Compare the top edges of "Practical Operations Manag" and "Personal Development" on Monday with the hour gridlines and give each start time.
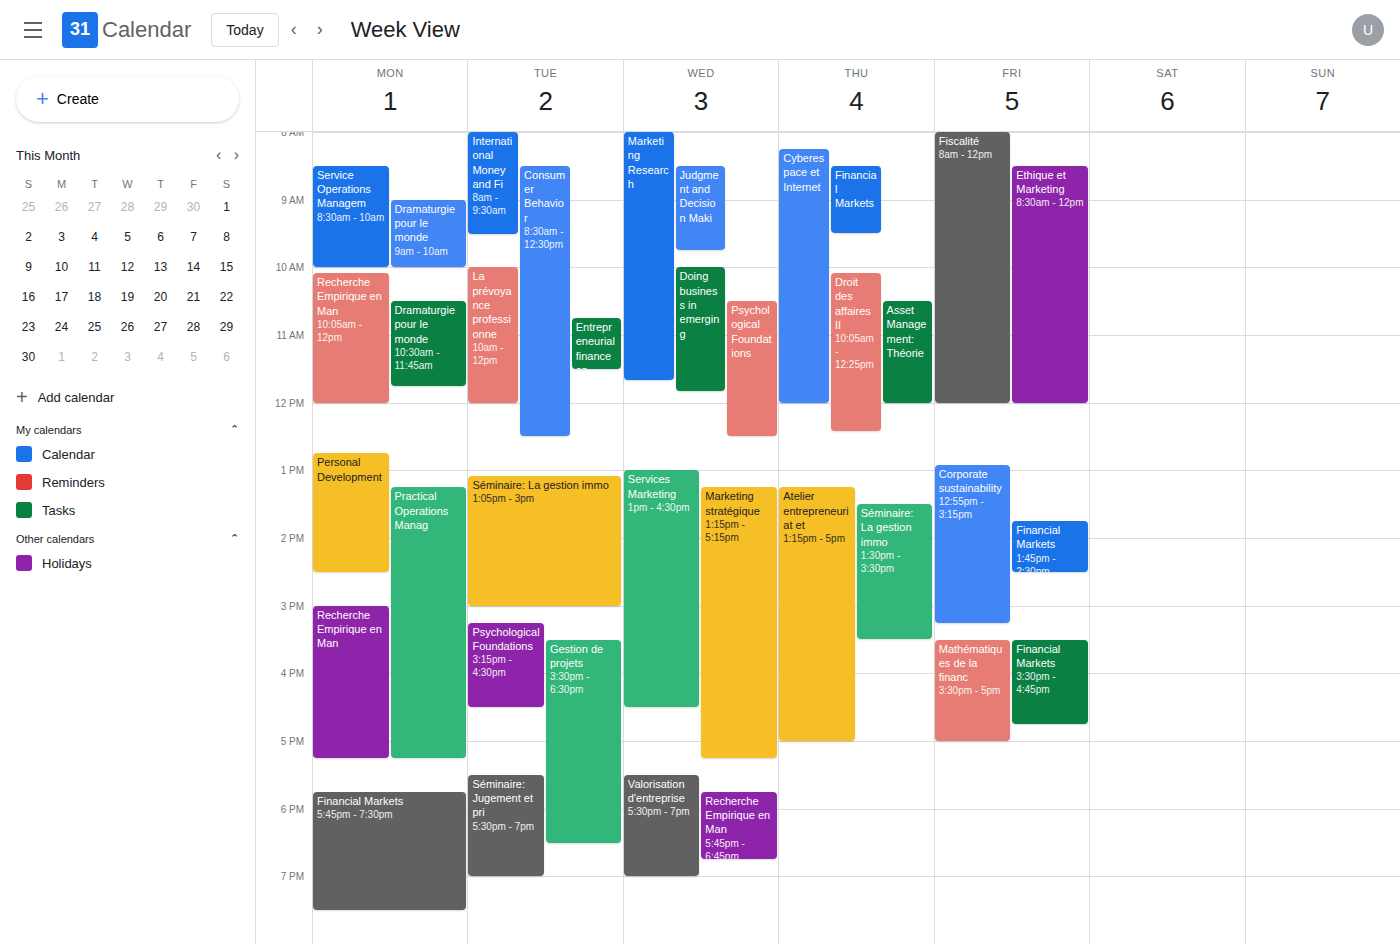
"Practical Operations Manag": 1:15 PM, neither: a quarter of the way from the 1 PM line to the 2 PM line. "Personal Development": 12:45 PM, neither: three quarters of the way from the 12 PM line to the 1 PM line.